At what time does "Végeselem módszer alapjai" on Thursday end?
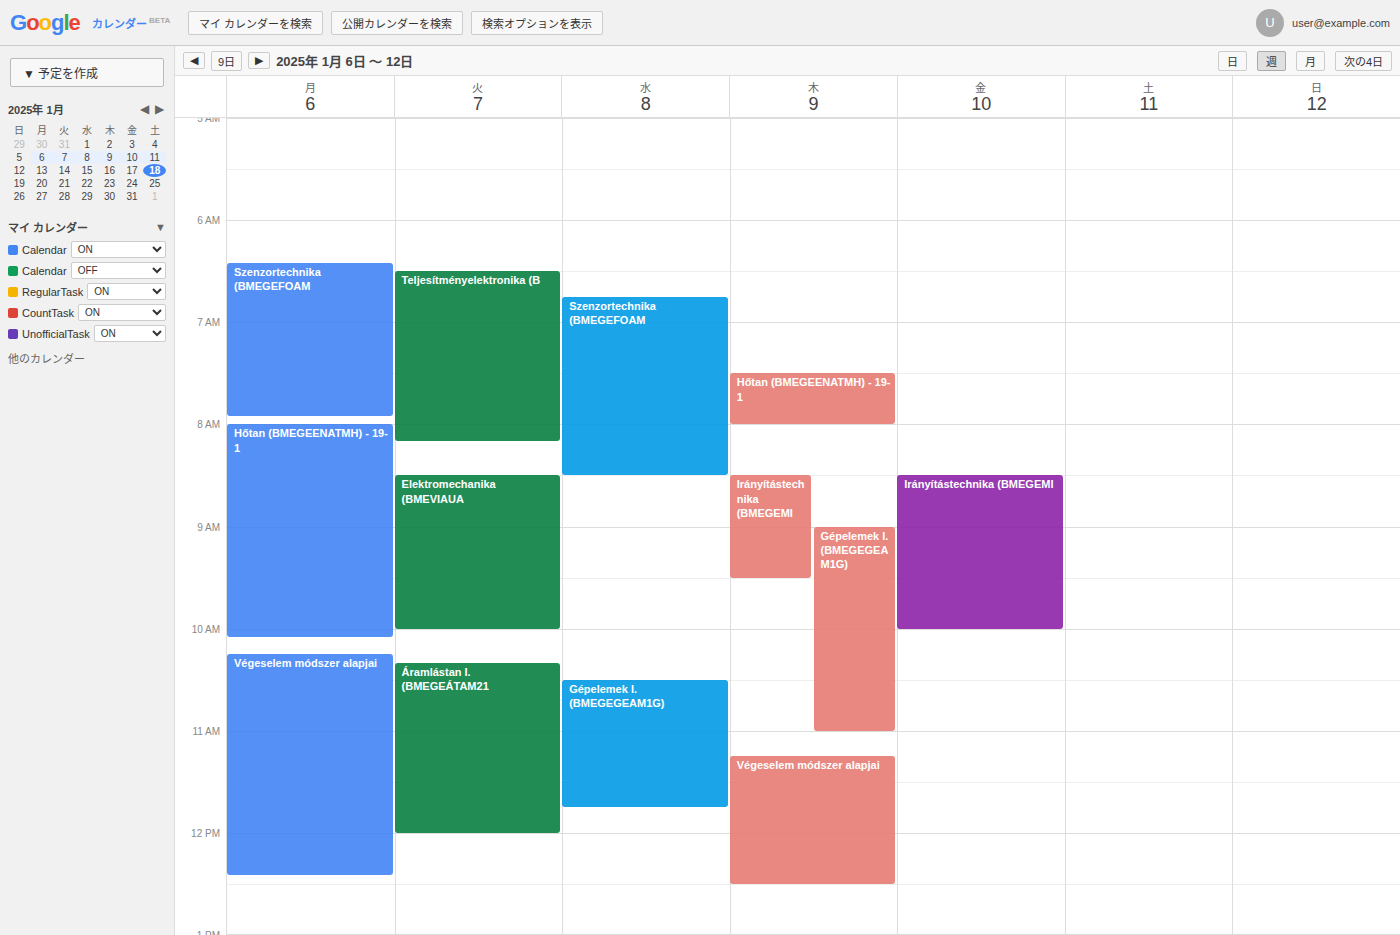
12:30